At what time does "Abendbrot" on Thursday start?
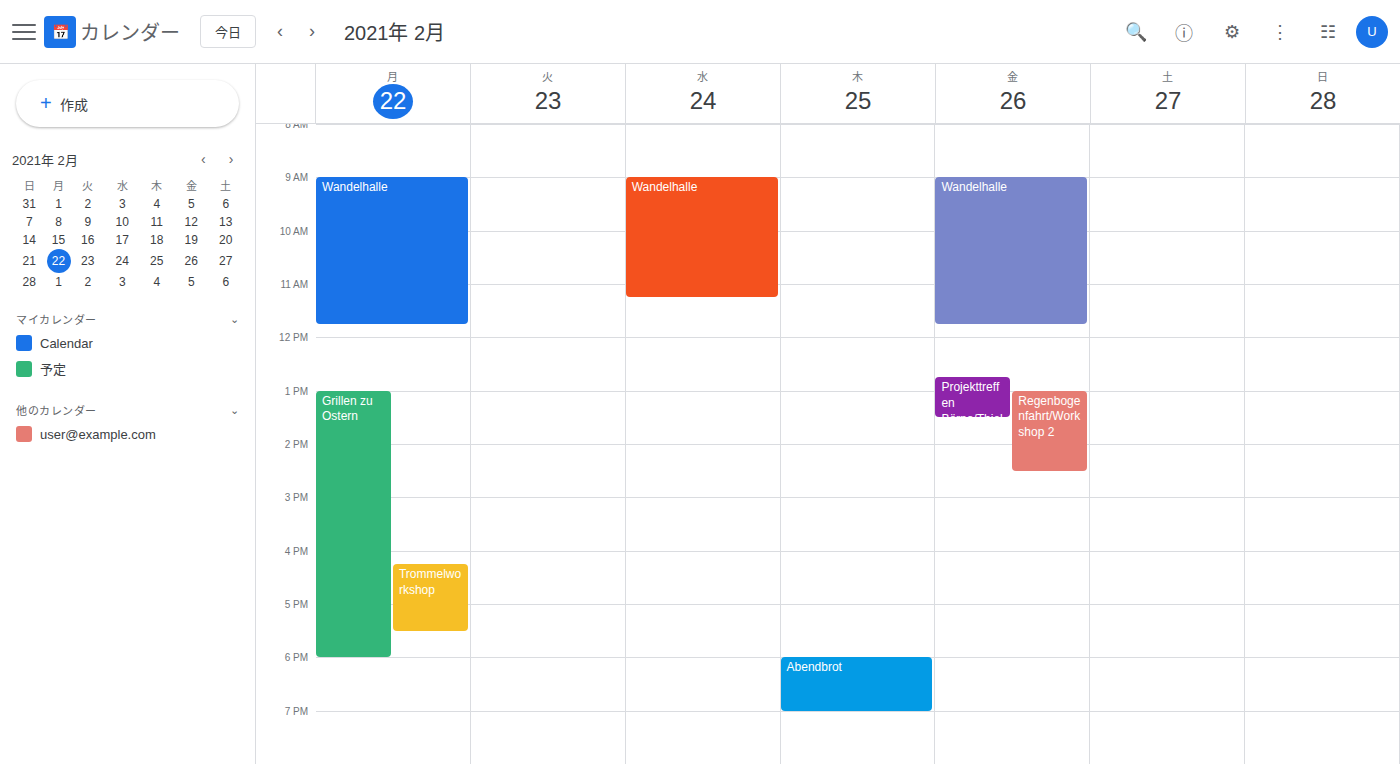
6:00 PM